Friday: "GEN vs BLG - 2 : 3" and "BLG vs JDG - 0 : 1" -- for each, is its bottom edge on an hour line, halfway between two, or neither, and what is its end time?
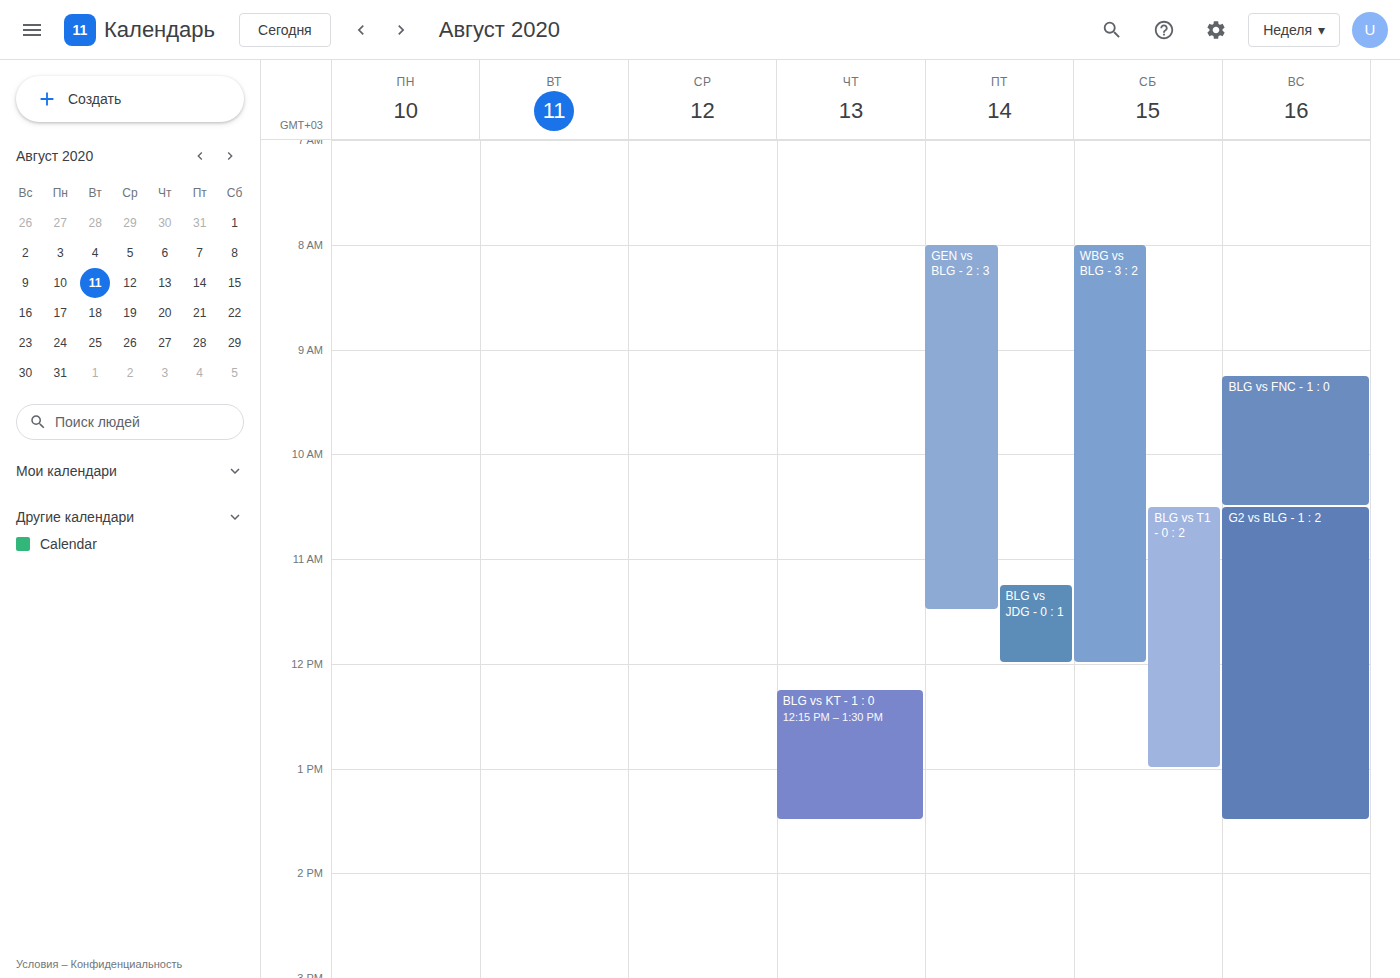
"GEN vs BLG - 2 : 3": 11:30 AM, halfway between the 11 AM and 12 PM lines. "BLG vs JDG - 0 : 1": 12:00 PM, exactly on the 12 PM line.